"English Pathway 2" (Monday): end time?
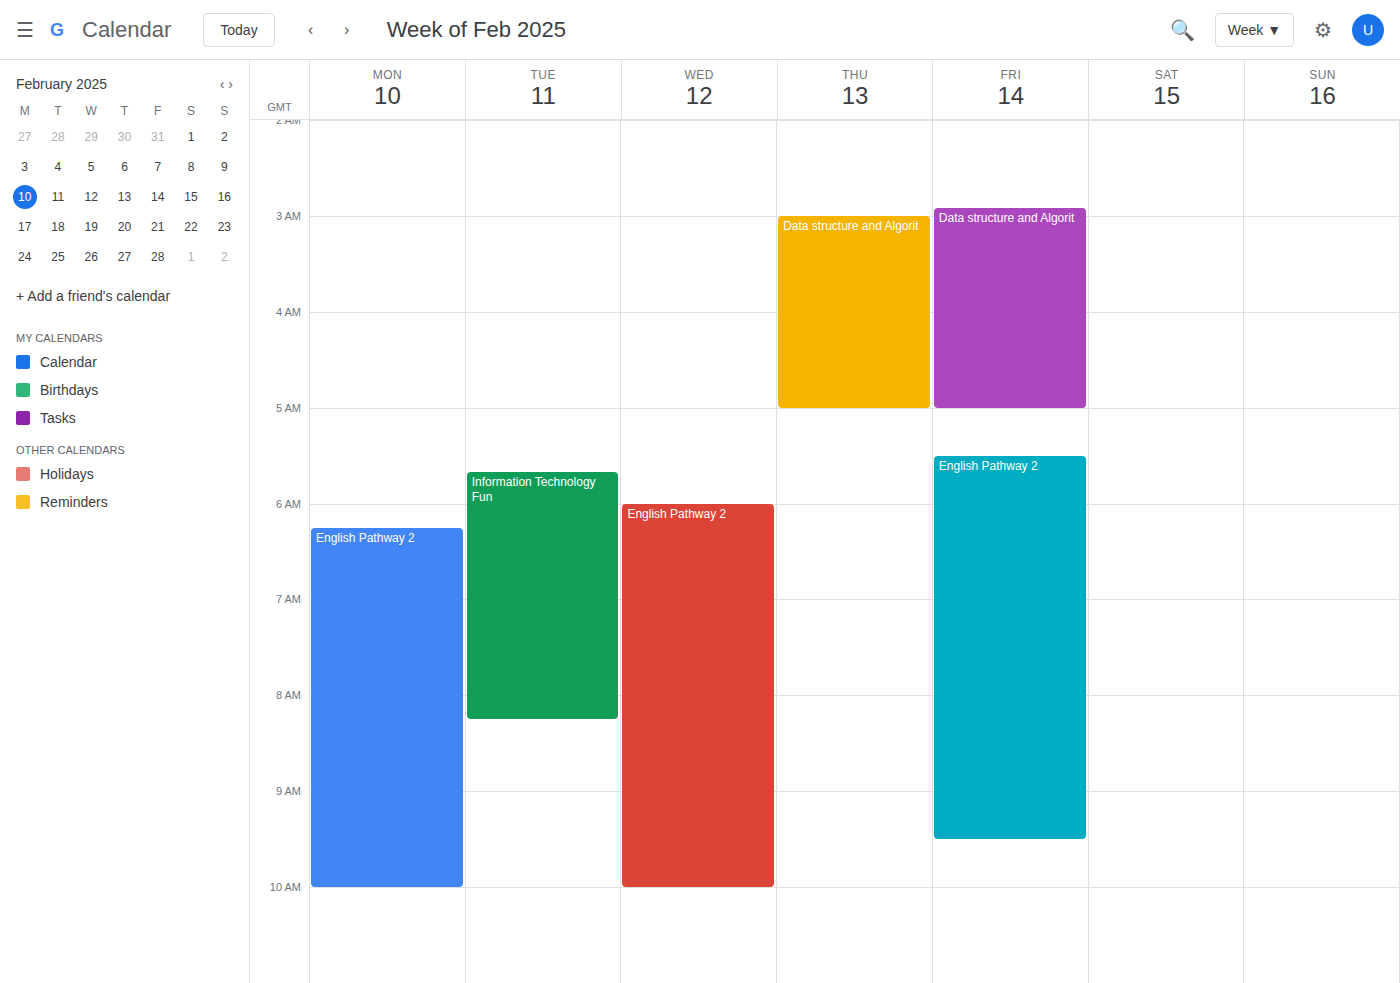
10:00 AM